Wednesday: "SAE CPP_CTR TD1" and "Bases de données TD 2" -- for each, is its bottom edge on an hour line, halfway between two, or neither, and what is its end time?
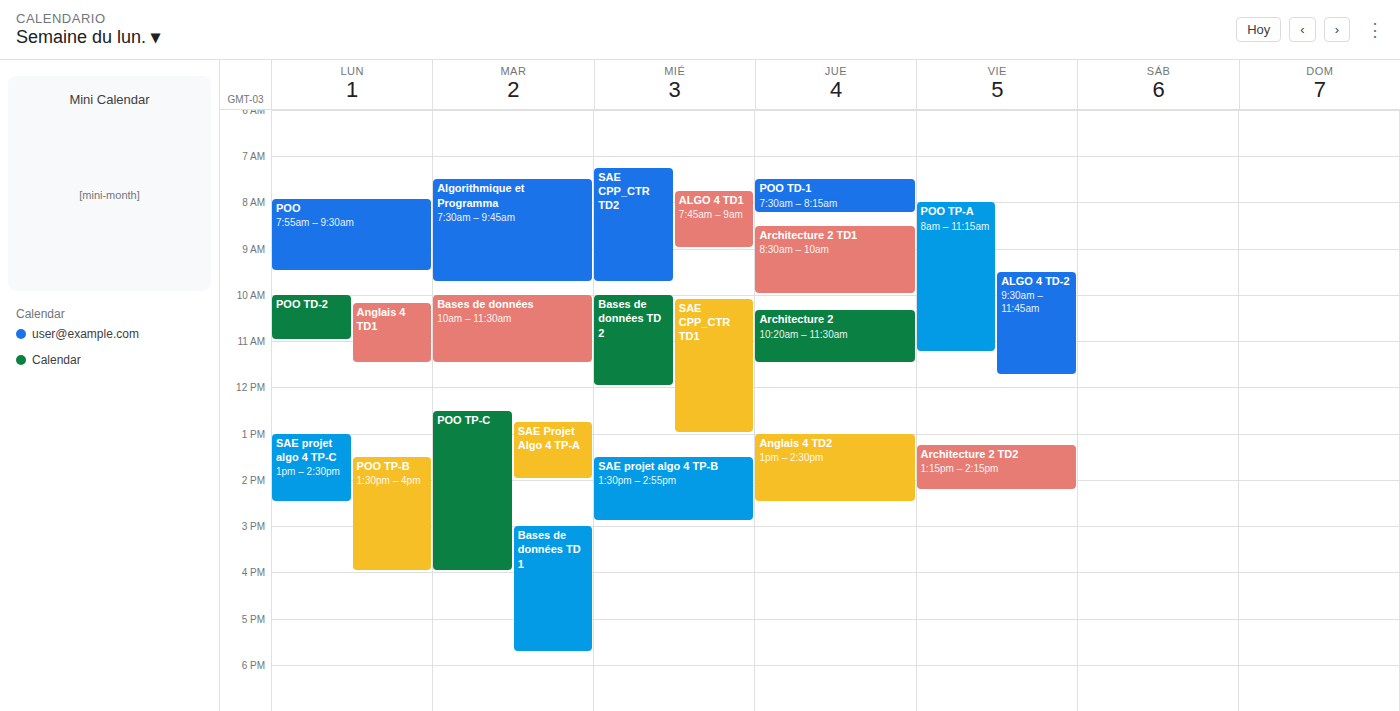
"SAE CPP_CTR TD1": 1:00 PM, exactly on the 1 PM line. "Bases de données TD 2": 12:00 PM, exactly on the 12 PM line.